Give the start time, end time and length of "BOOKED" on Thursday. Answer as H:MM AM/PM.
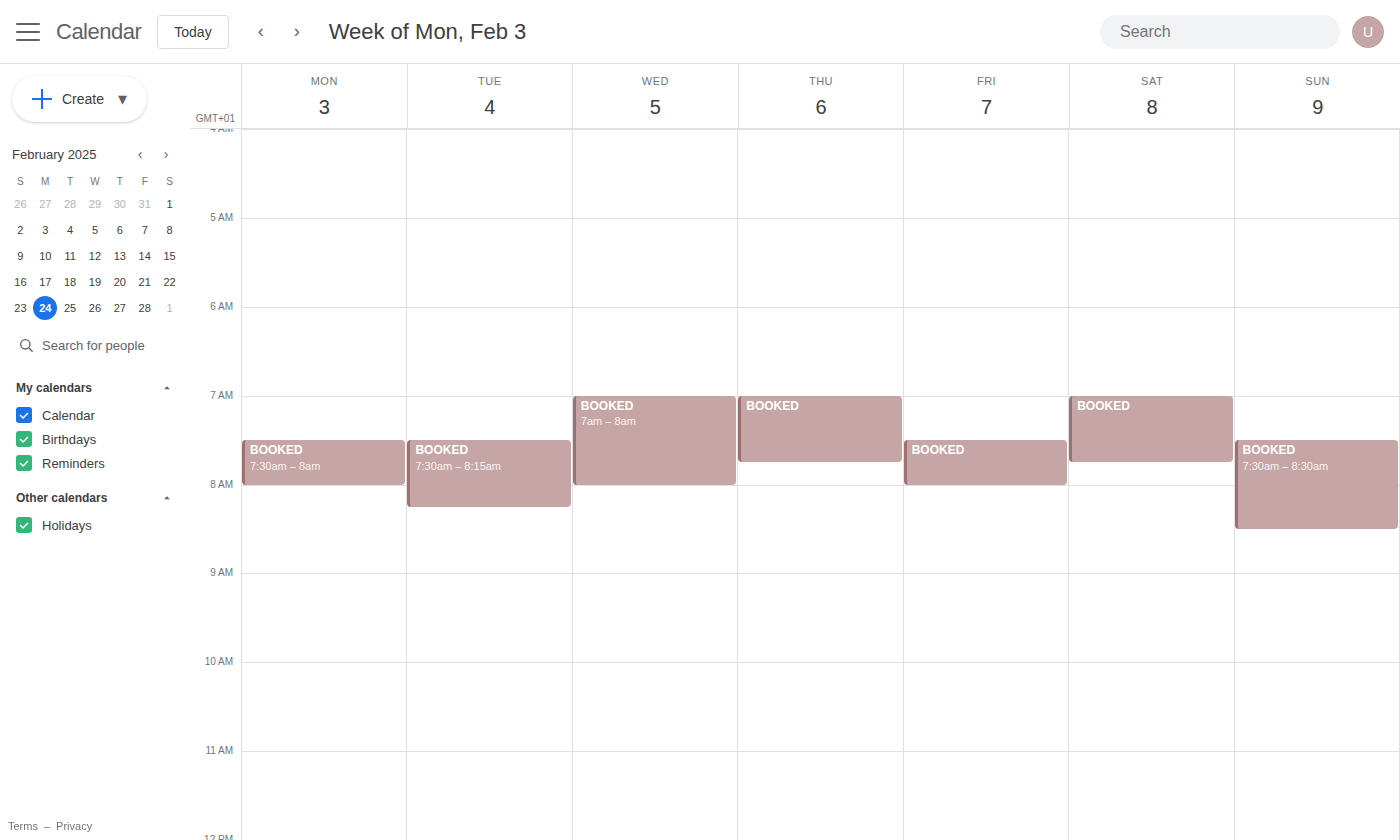
7:00 AM to 7:45 AM, 45 minutes